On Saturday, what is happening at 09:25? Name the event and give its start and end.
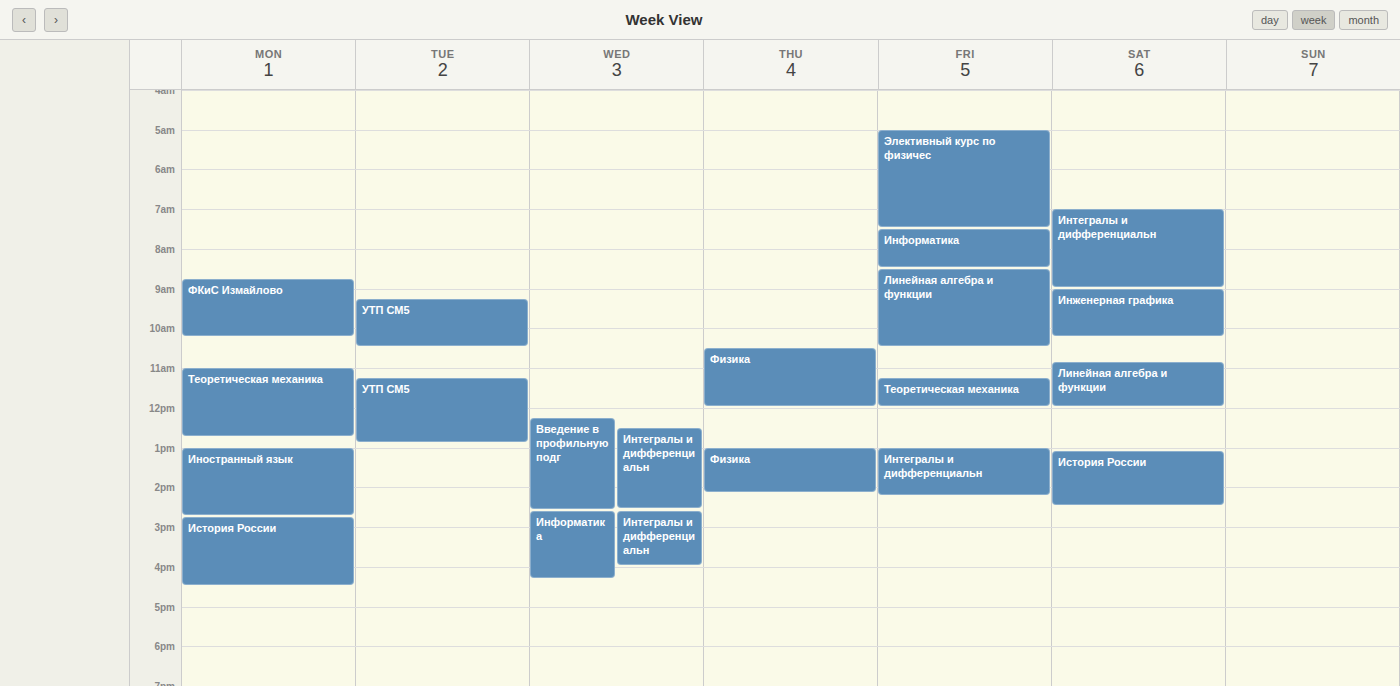
"Инженерная графика", 09:00 to 10:15